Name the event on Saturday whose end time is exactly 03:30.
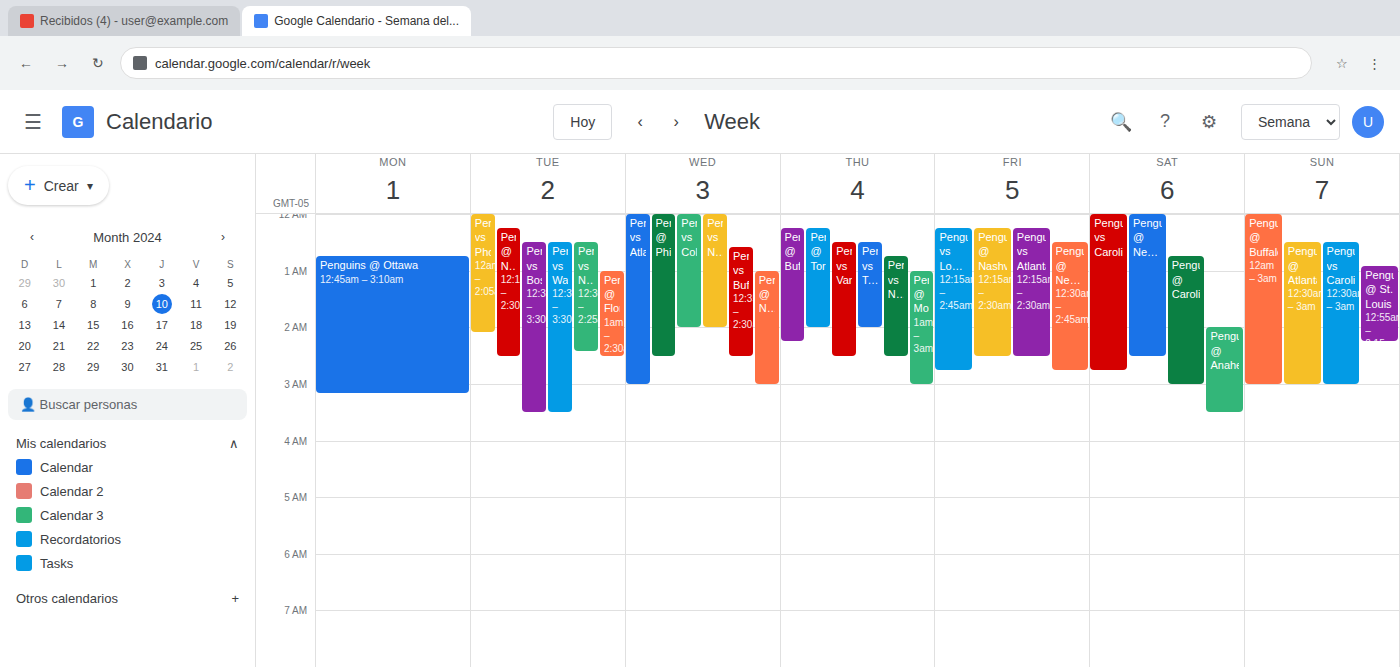
"Penguins @ Anaheim"